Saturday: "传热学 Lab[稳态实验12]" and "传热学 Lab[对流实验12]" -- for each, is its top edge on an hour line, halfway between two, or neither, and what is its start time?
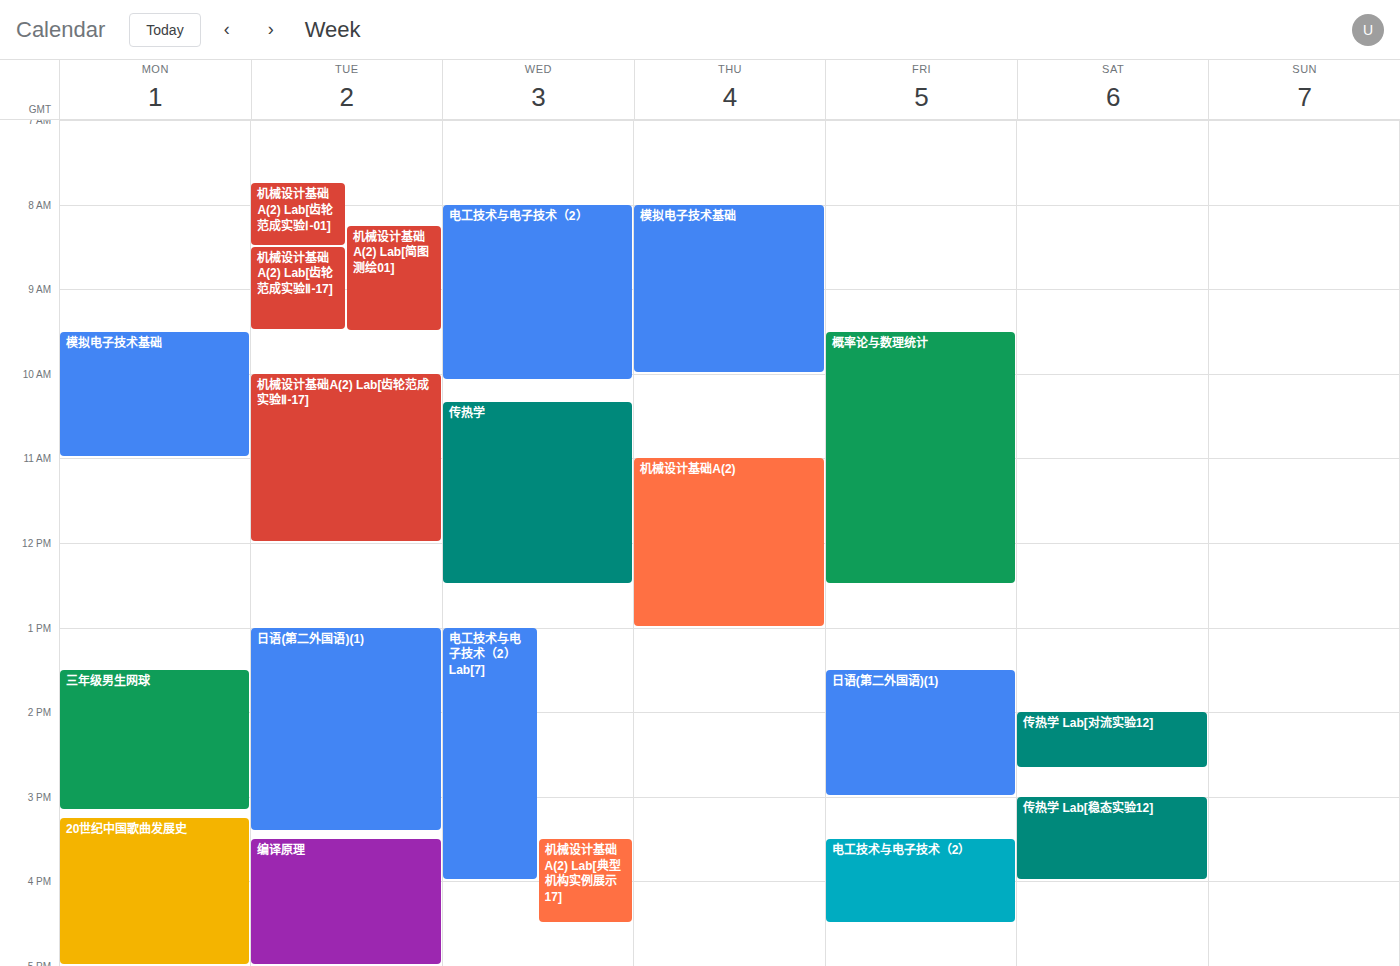
"传热学 Lab[稳态实验12]": 3:00 PM, exactly on the 3 PM line. "传热学 Lab[对流实验12]": 2:00 PM, exactly on the 2 PM line.